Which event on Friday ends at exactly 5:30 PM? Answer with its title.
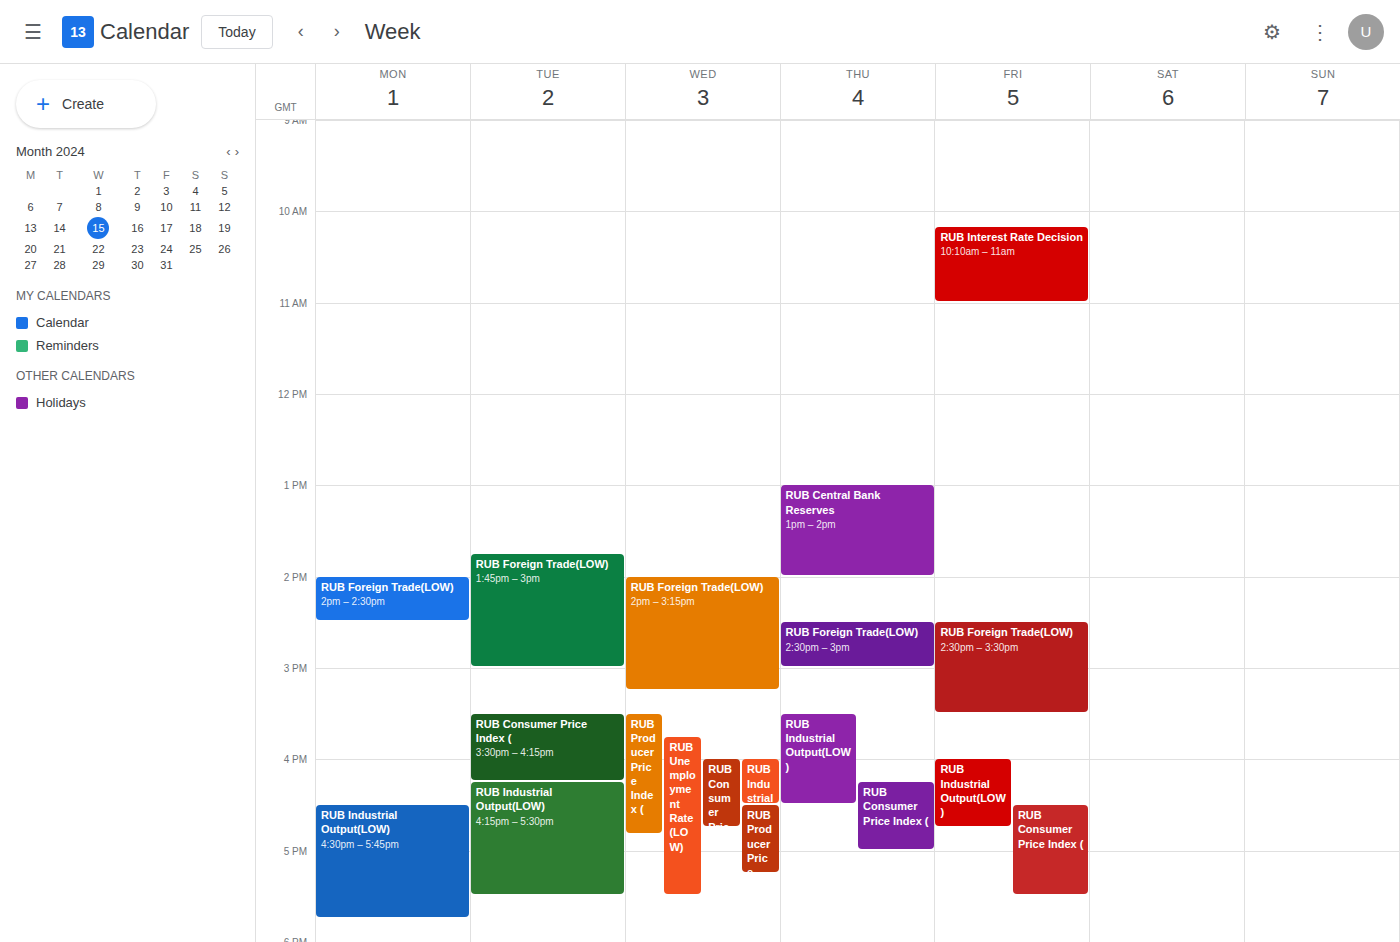
"RUB Consumer Price Index ("